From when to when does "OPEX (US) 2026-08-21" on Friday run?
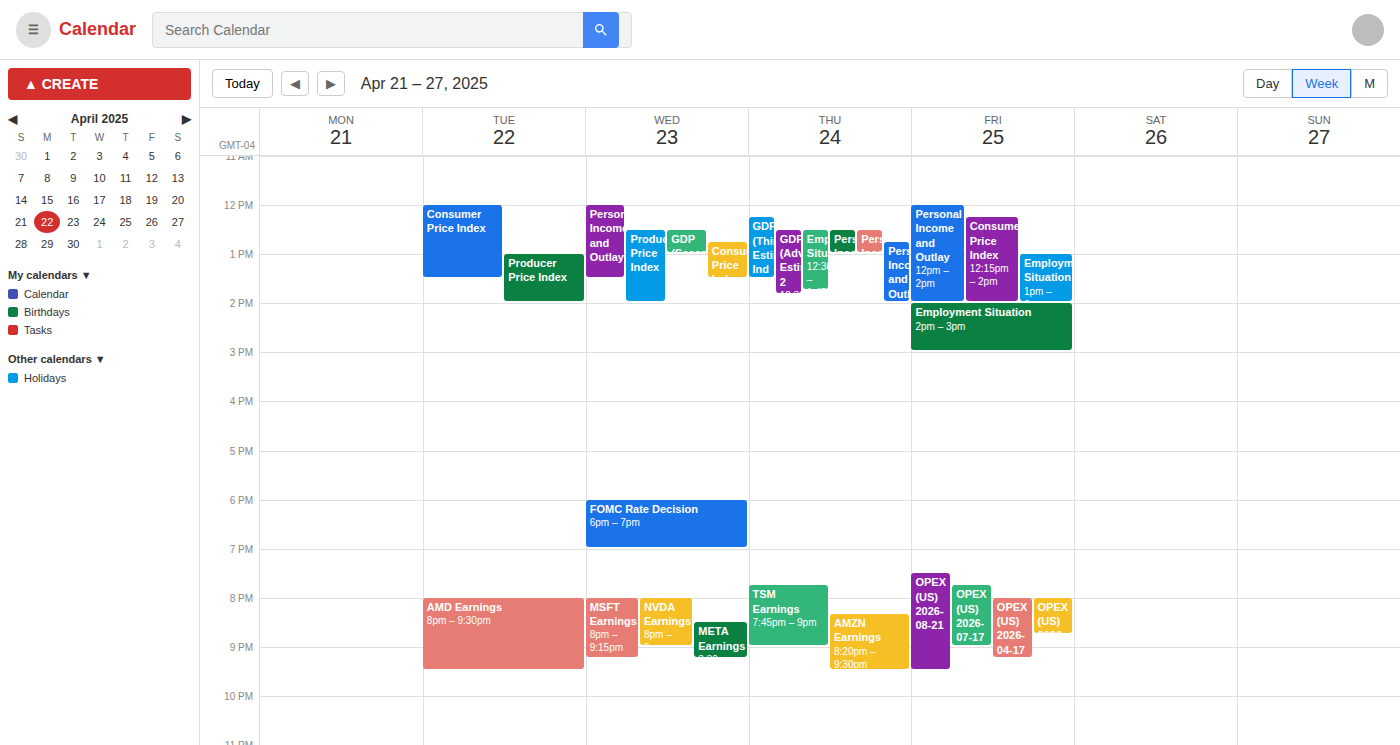
7:30 PM to 9:30 PM